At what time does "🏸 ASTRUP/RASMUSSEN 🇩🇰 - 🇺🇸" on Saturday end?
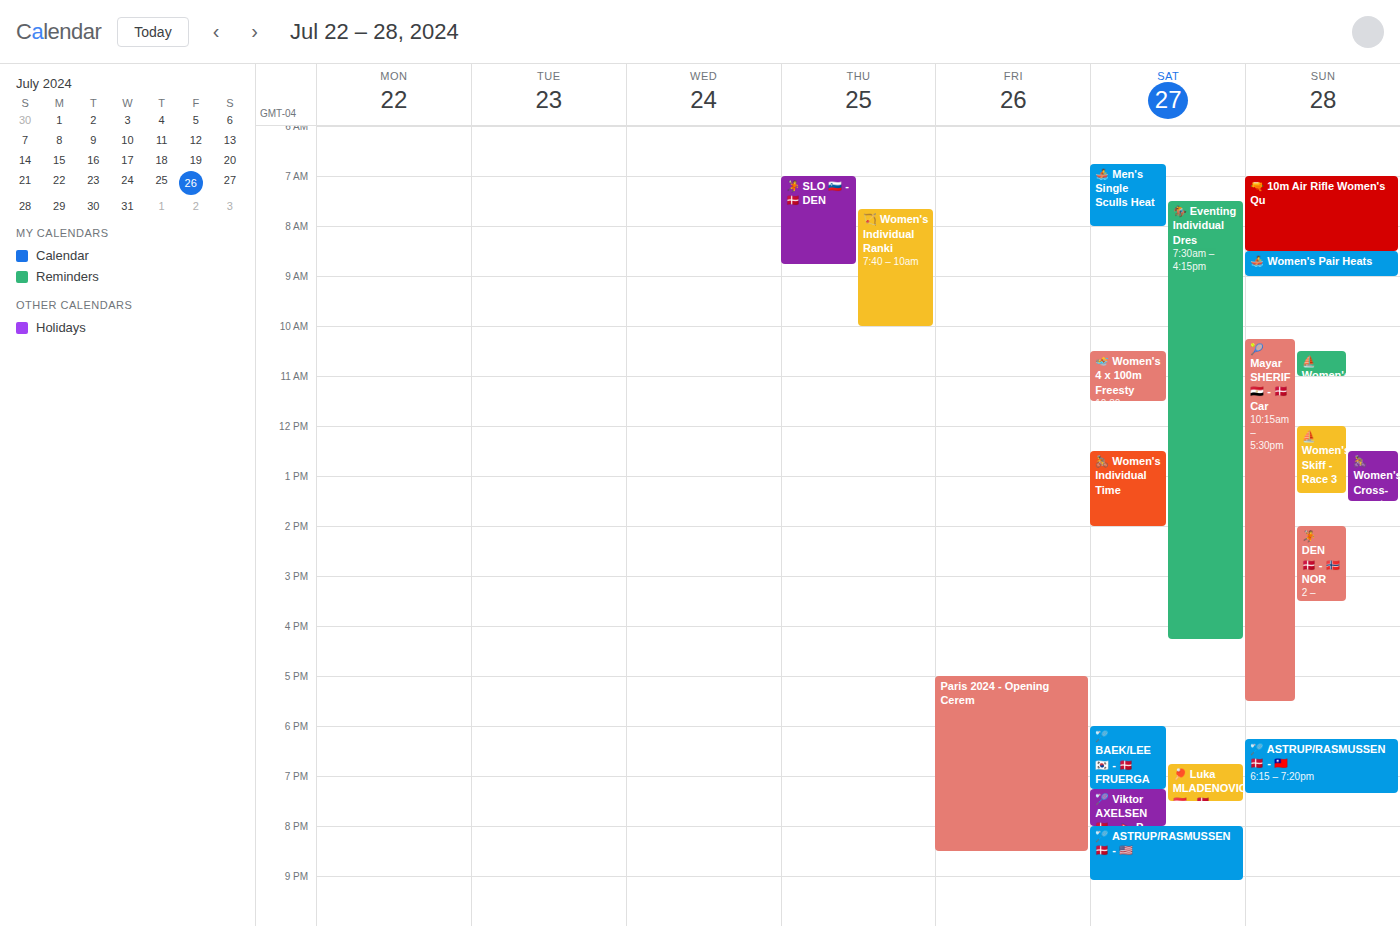
9:05 PM